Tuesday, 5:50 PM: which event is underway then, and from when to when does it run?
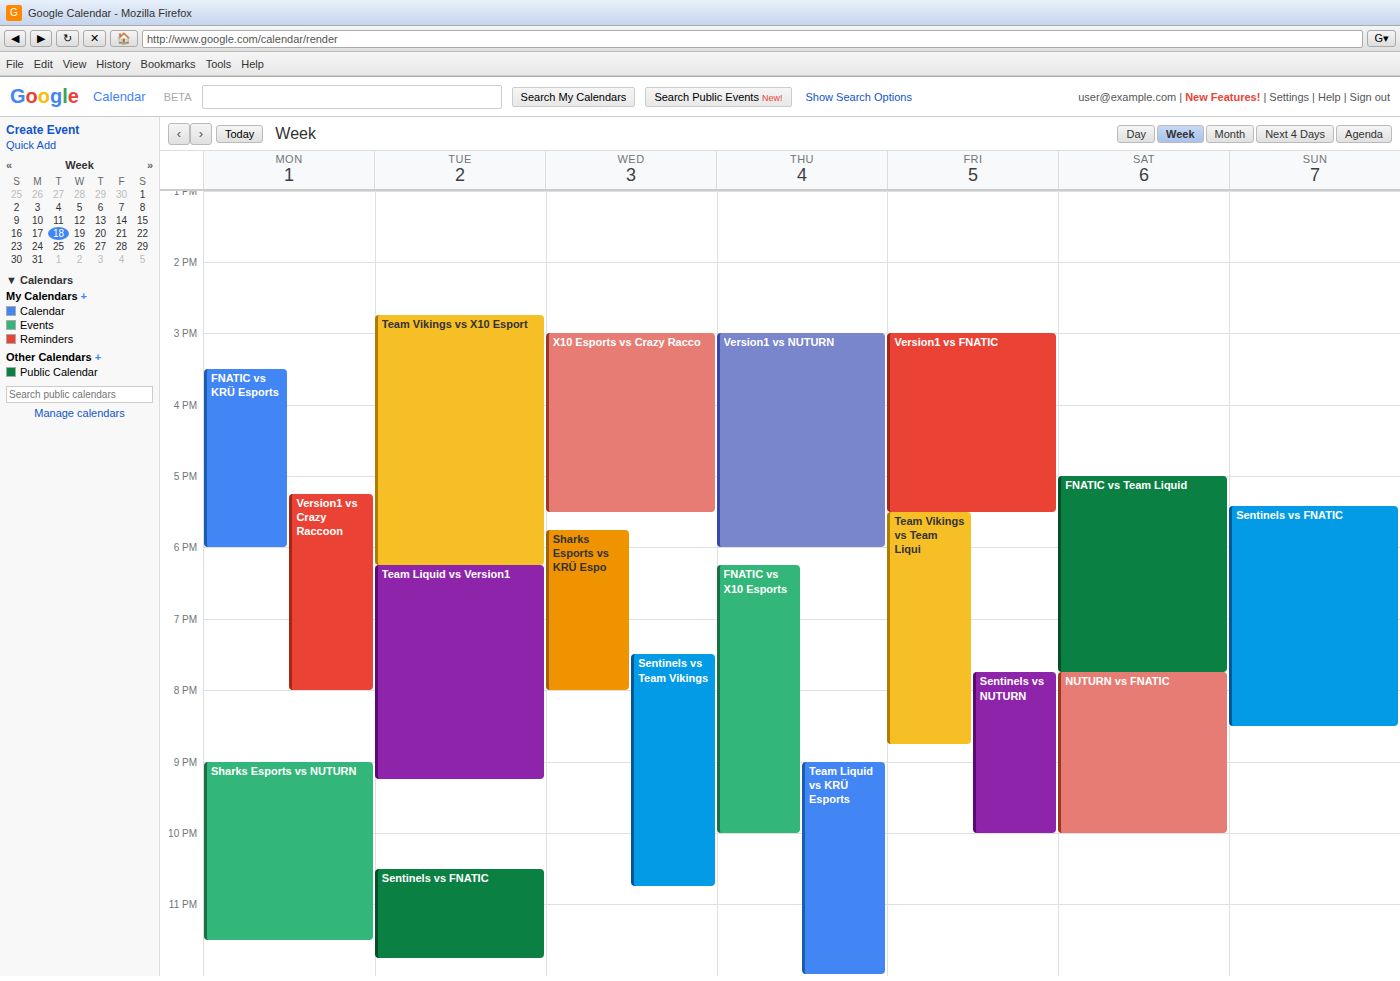
"Team Vikings vs X10 Esport", 2:45 PM to 6:15 PM